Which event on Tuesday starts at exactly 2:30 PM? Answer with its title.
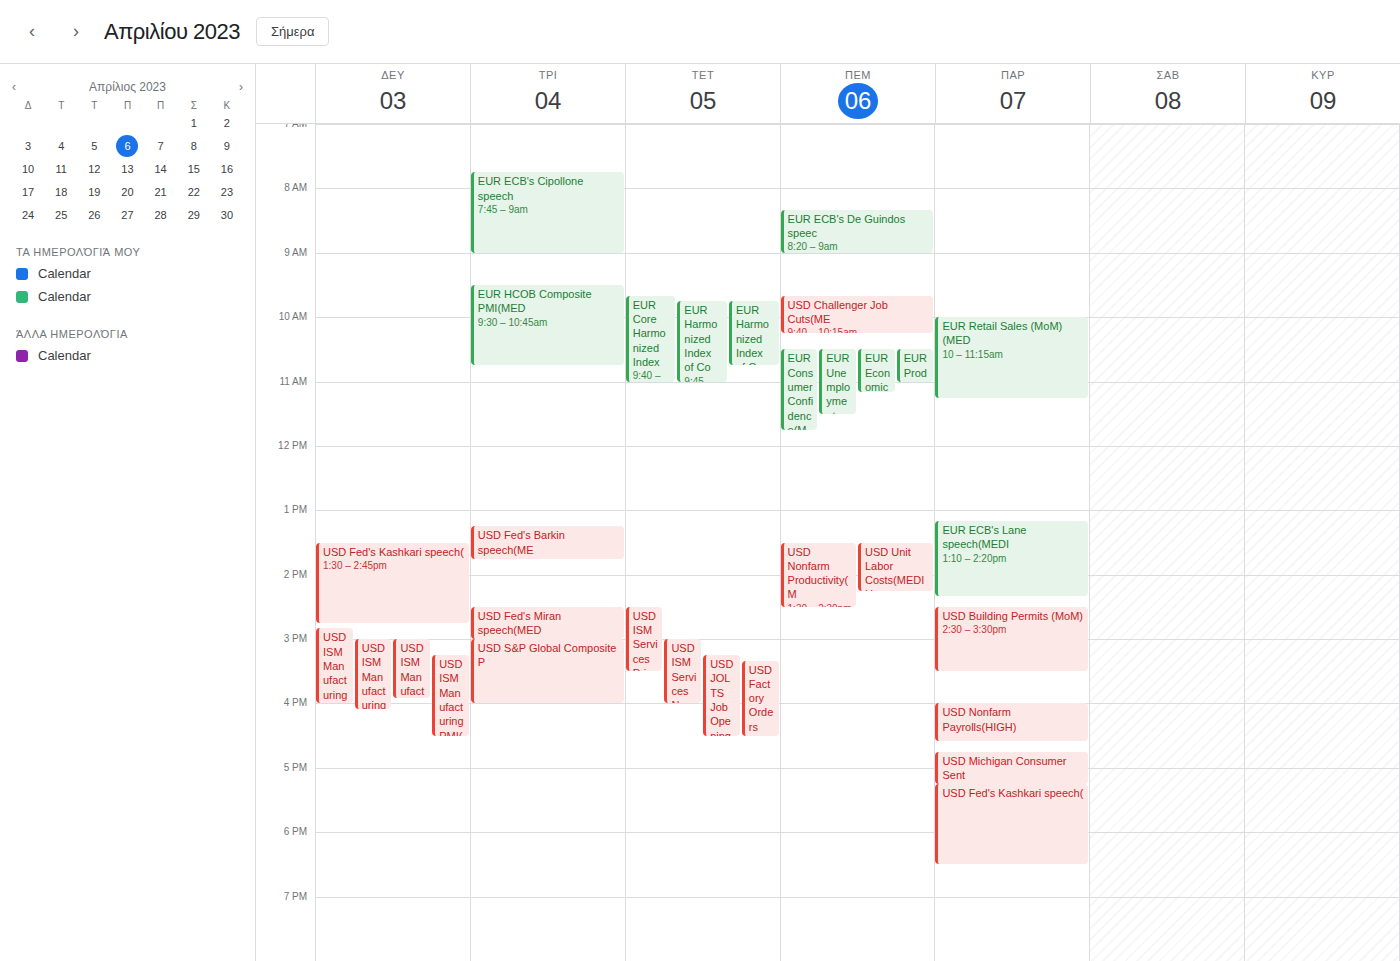
"USD Fed's Miran speech(MED"